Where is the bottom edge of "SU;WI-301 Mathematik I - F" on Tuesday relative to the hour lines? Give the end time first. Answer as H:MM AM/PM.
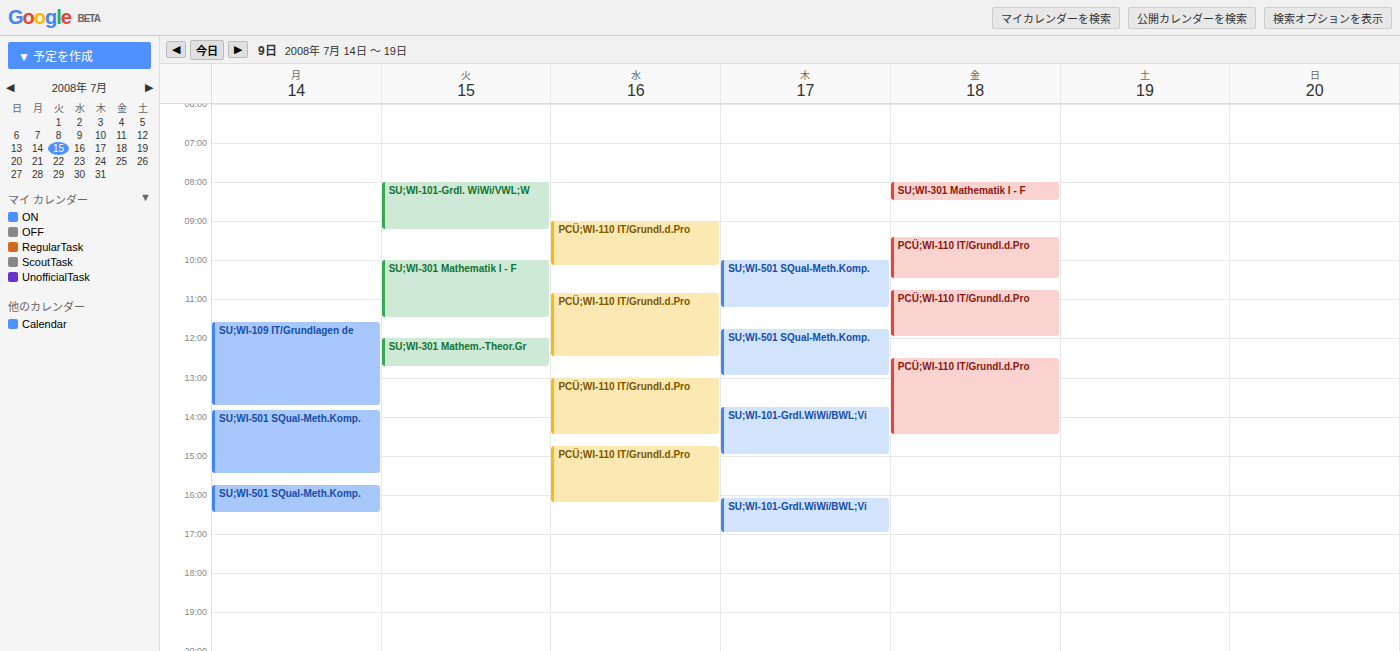
11:30 AM -- halfway between the 11 AM and 12 PM lines.